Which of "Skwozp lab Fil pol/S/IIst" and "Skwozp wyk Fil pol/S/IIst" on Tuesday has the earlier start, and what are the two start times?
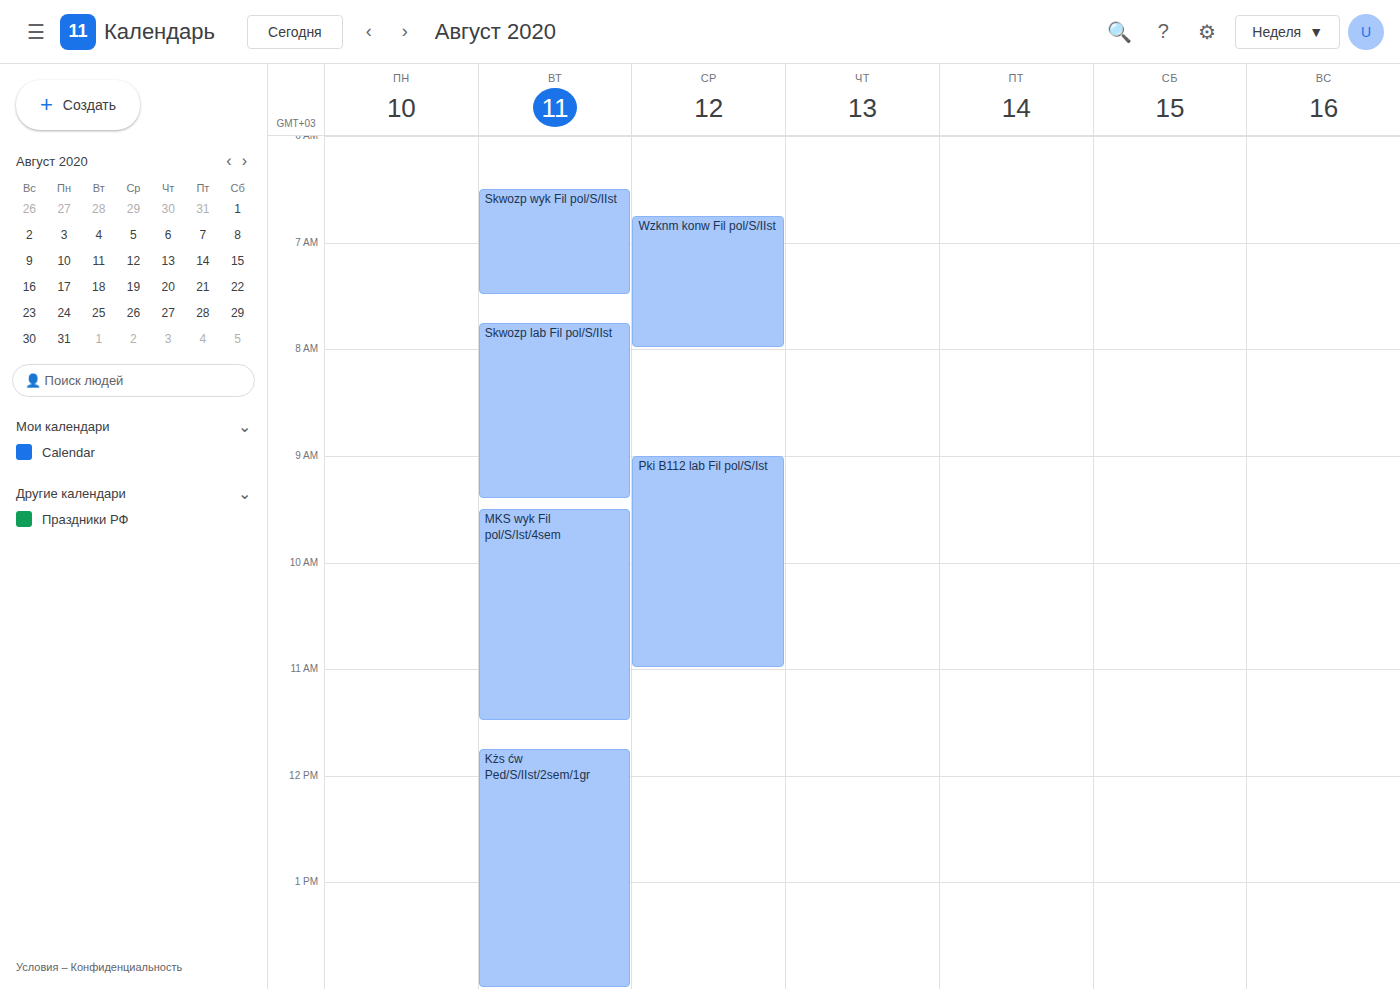
"Skwozp wyk Fil pol/S/IIst" 6:30 AM; "Skwozp lab Fil pol/S/IIst" 7:45 AM.